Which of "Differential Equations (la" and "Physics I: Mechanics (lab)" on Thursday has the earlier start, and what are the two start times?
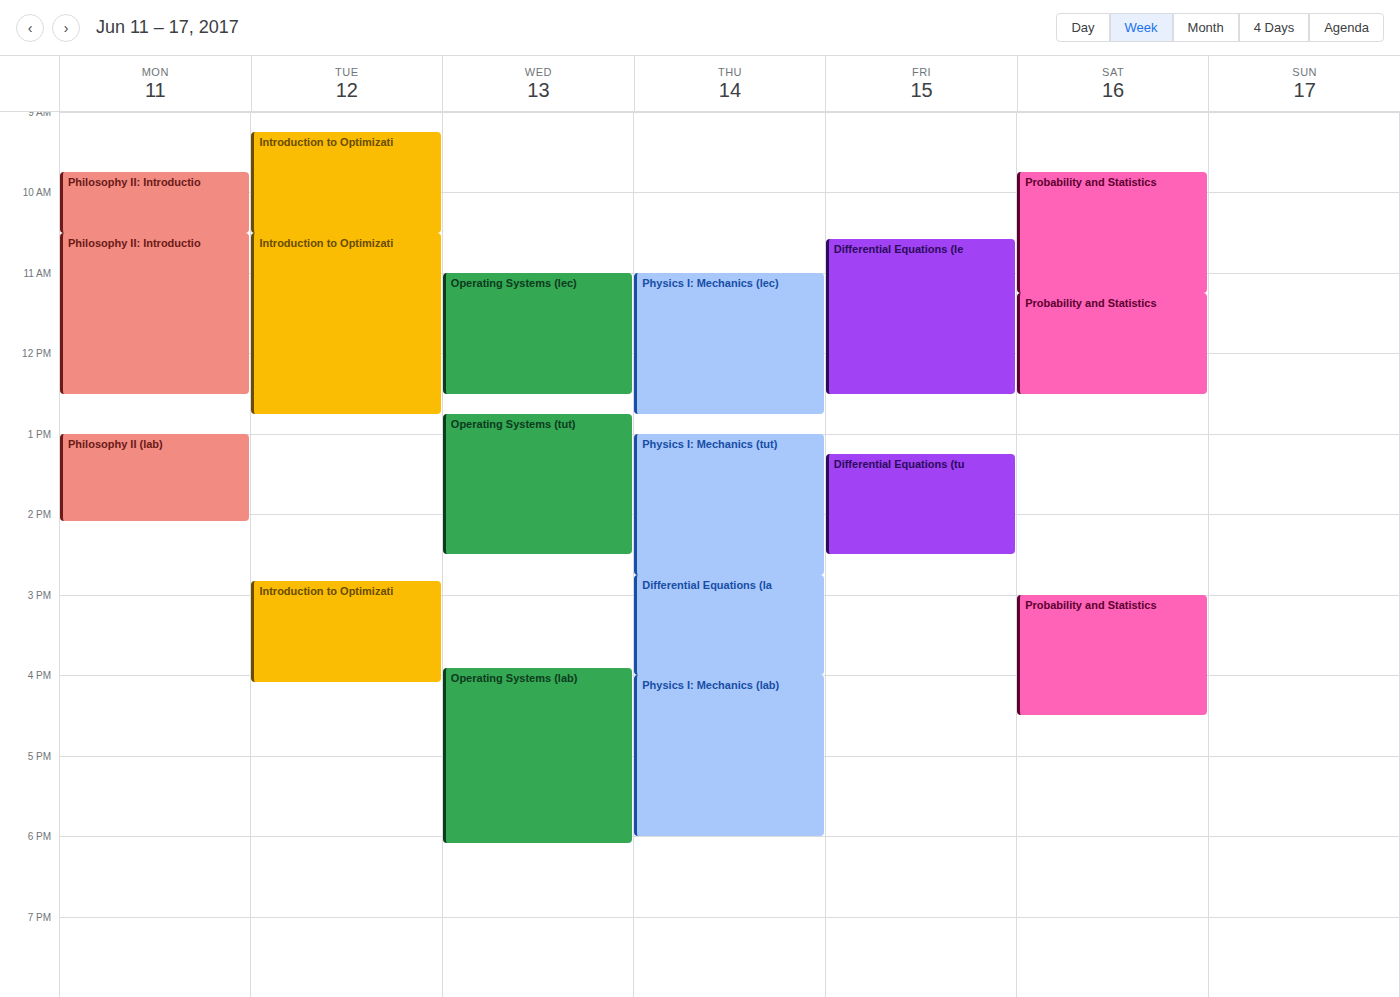
"Differential Equations (la" 2:45 PM; "Physics I: Mechanics (lab)" 4:00 PM.